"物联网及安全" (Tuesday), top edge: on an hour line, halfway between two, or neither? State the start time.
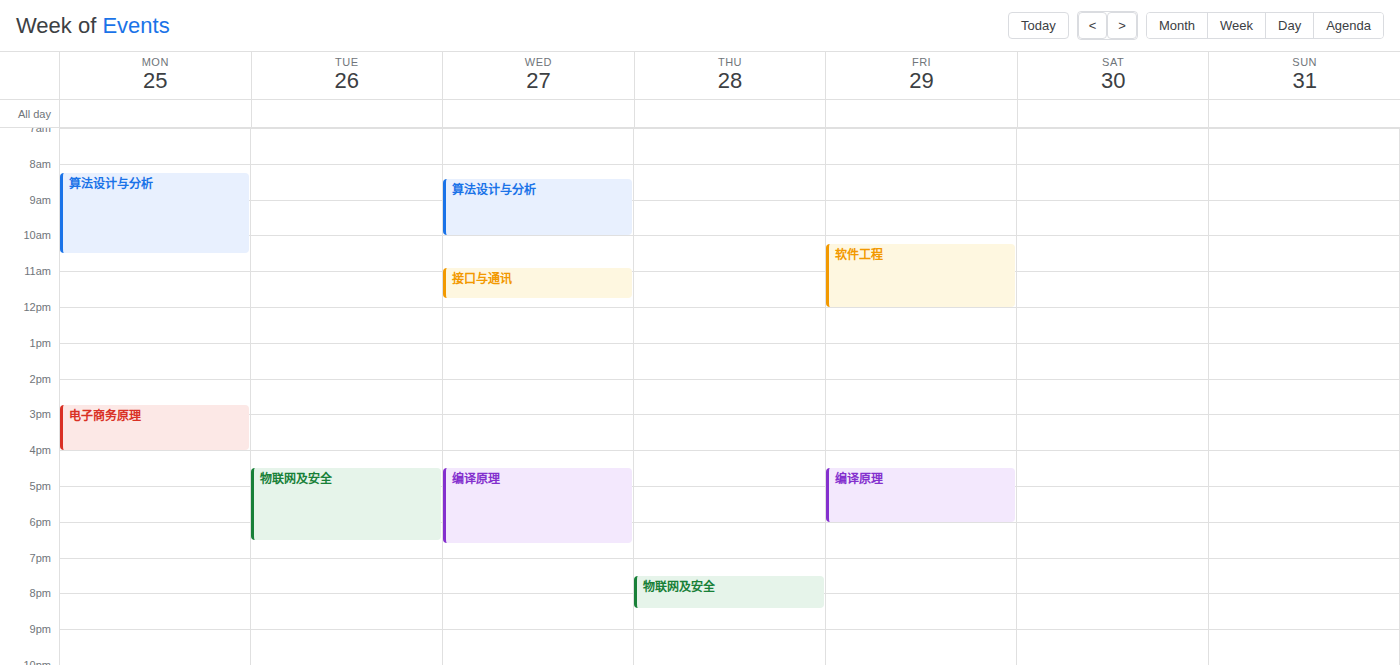
4:30 PM -- halfway between the 4 PM and 5 PM lines.